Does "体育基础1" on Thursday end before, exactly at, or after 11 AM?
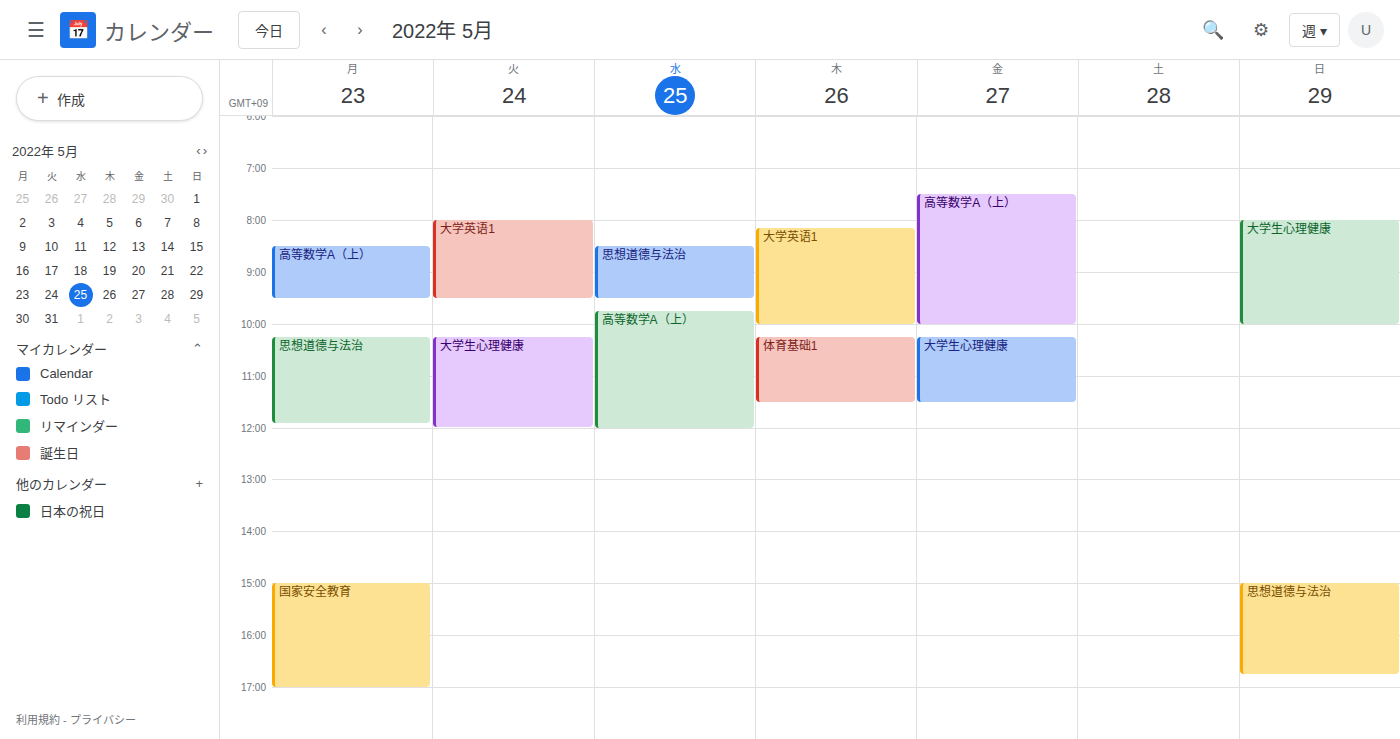
11:30 AM -- after 11 AM, 30 minutes below the 11 AM line.